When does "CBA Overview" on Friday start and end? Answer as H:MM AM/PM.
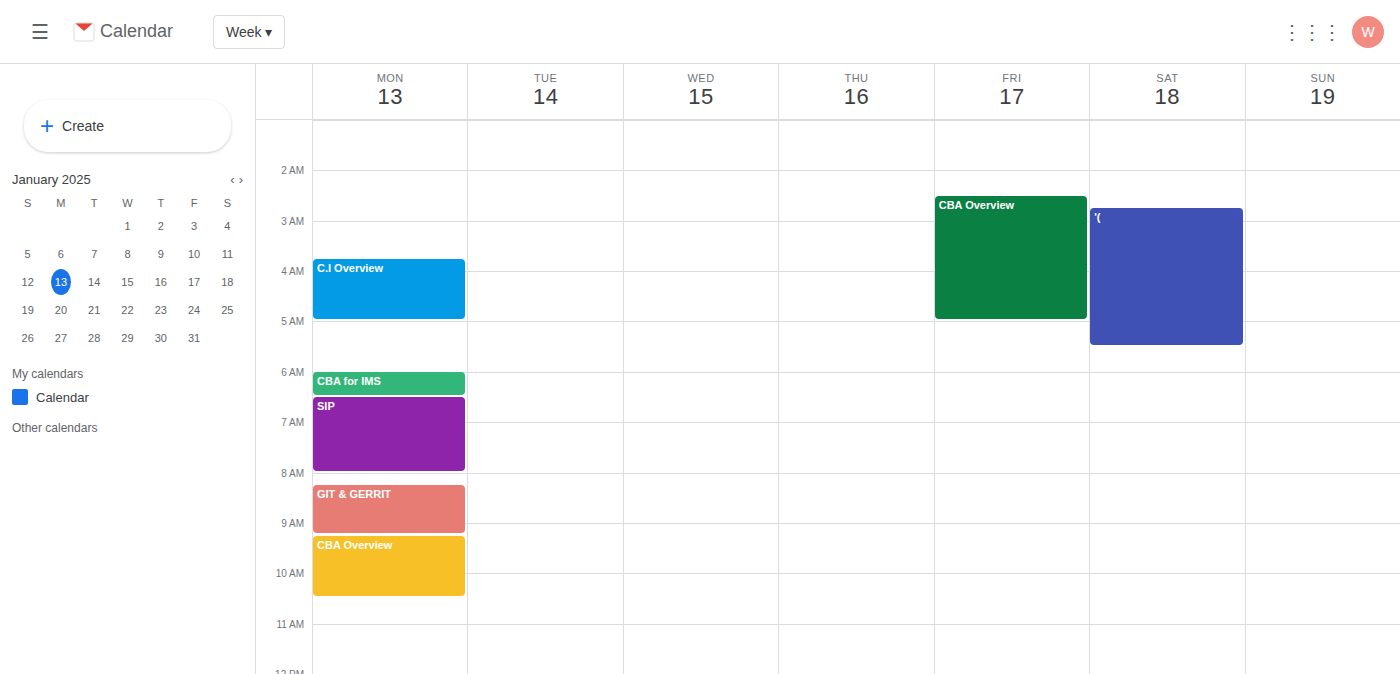
2:30 AM to 5:00 AM